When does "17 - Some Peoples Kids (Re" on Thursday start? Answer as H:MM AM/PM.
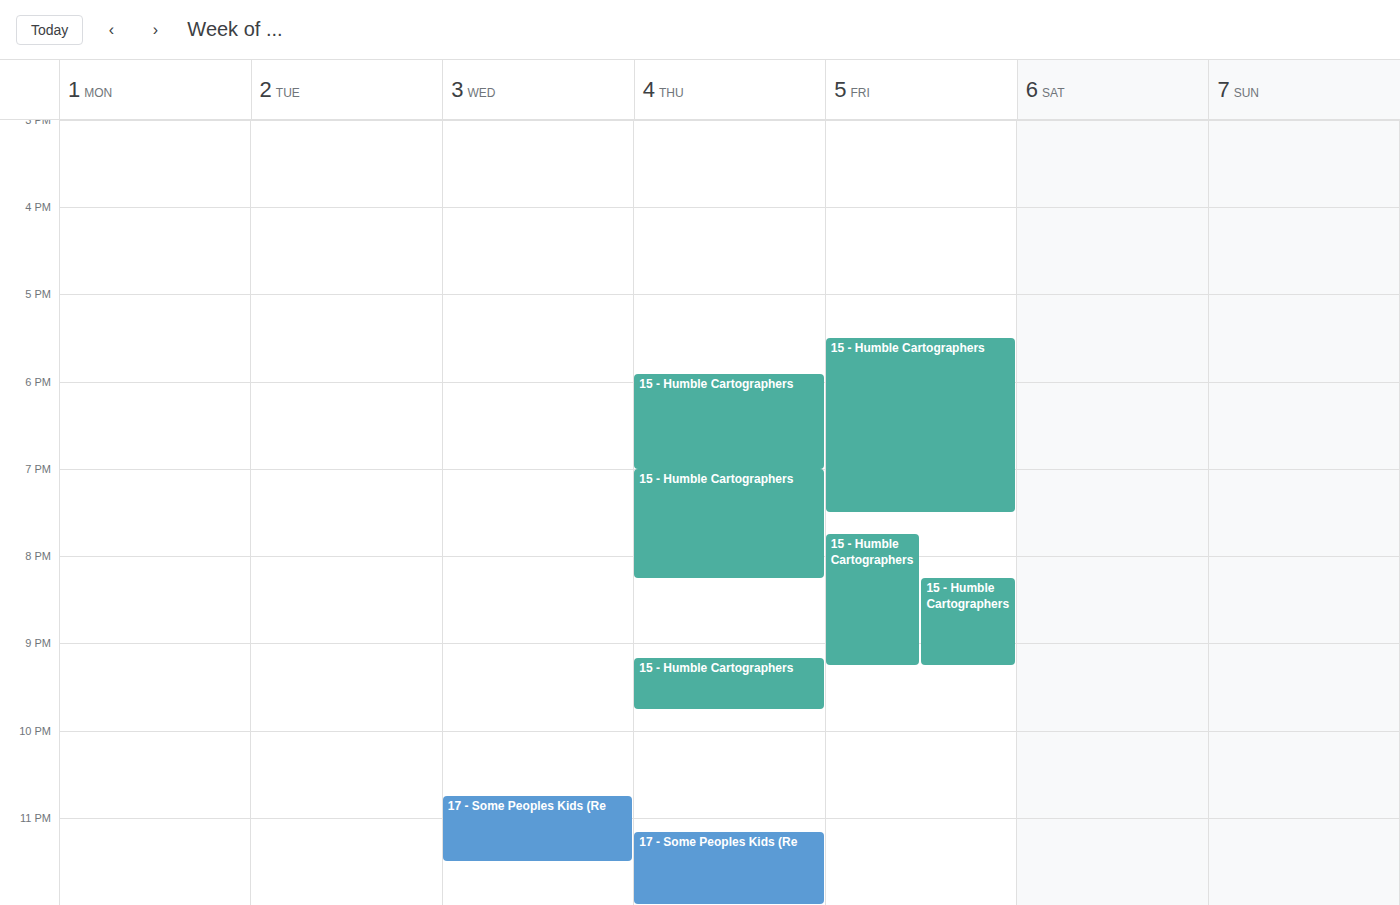
11:10 PM